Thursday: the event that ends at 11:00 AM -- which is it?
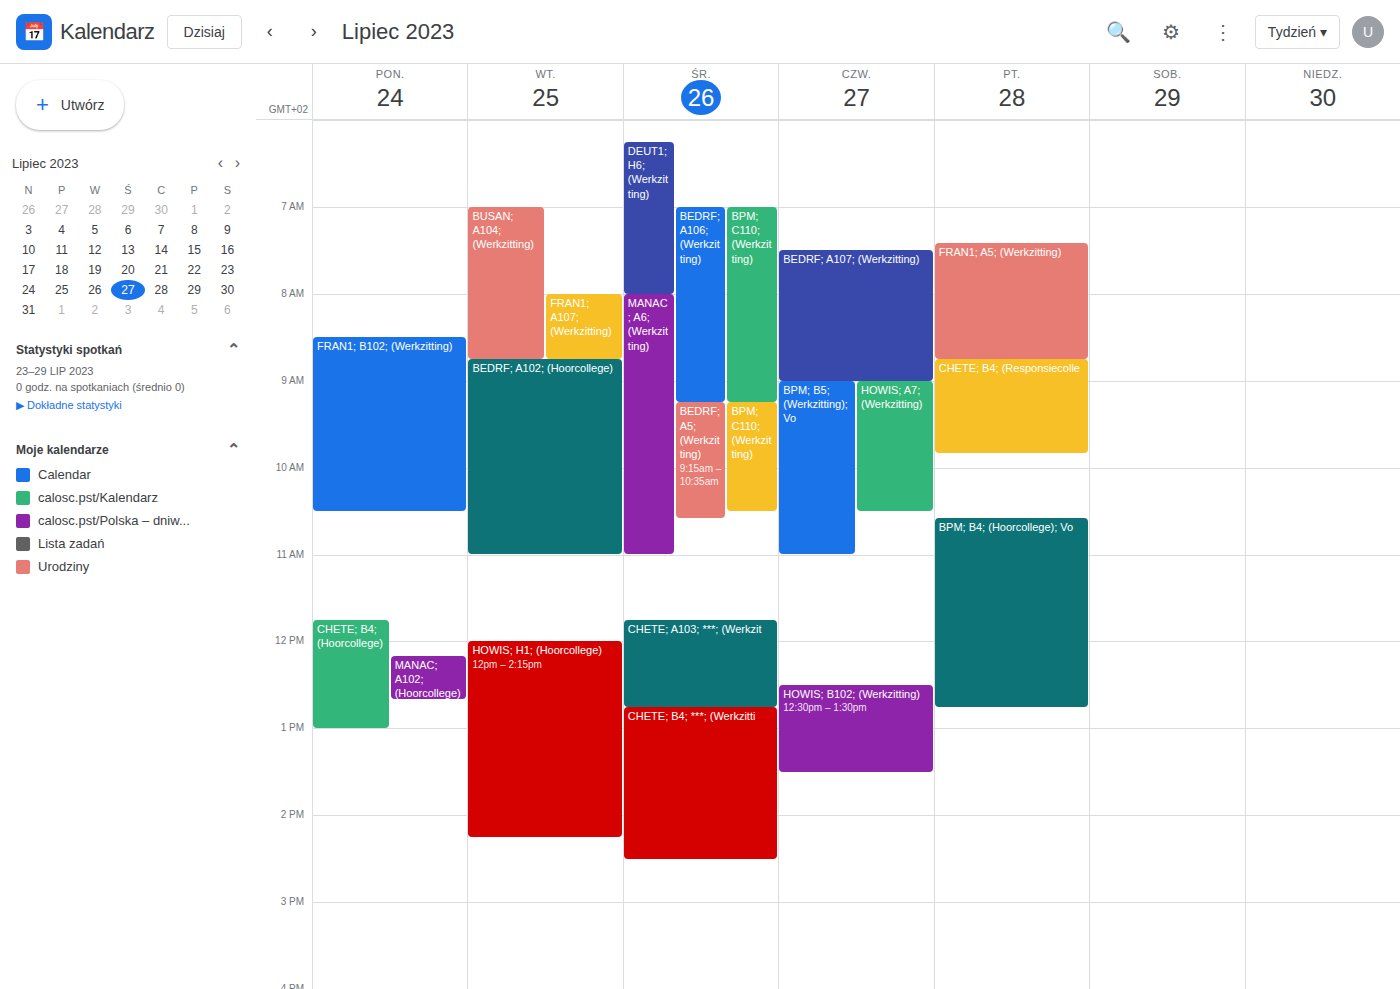
"BPM; B5; (Werkzitting); Vo"